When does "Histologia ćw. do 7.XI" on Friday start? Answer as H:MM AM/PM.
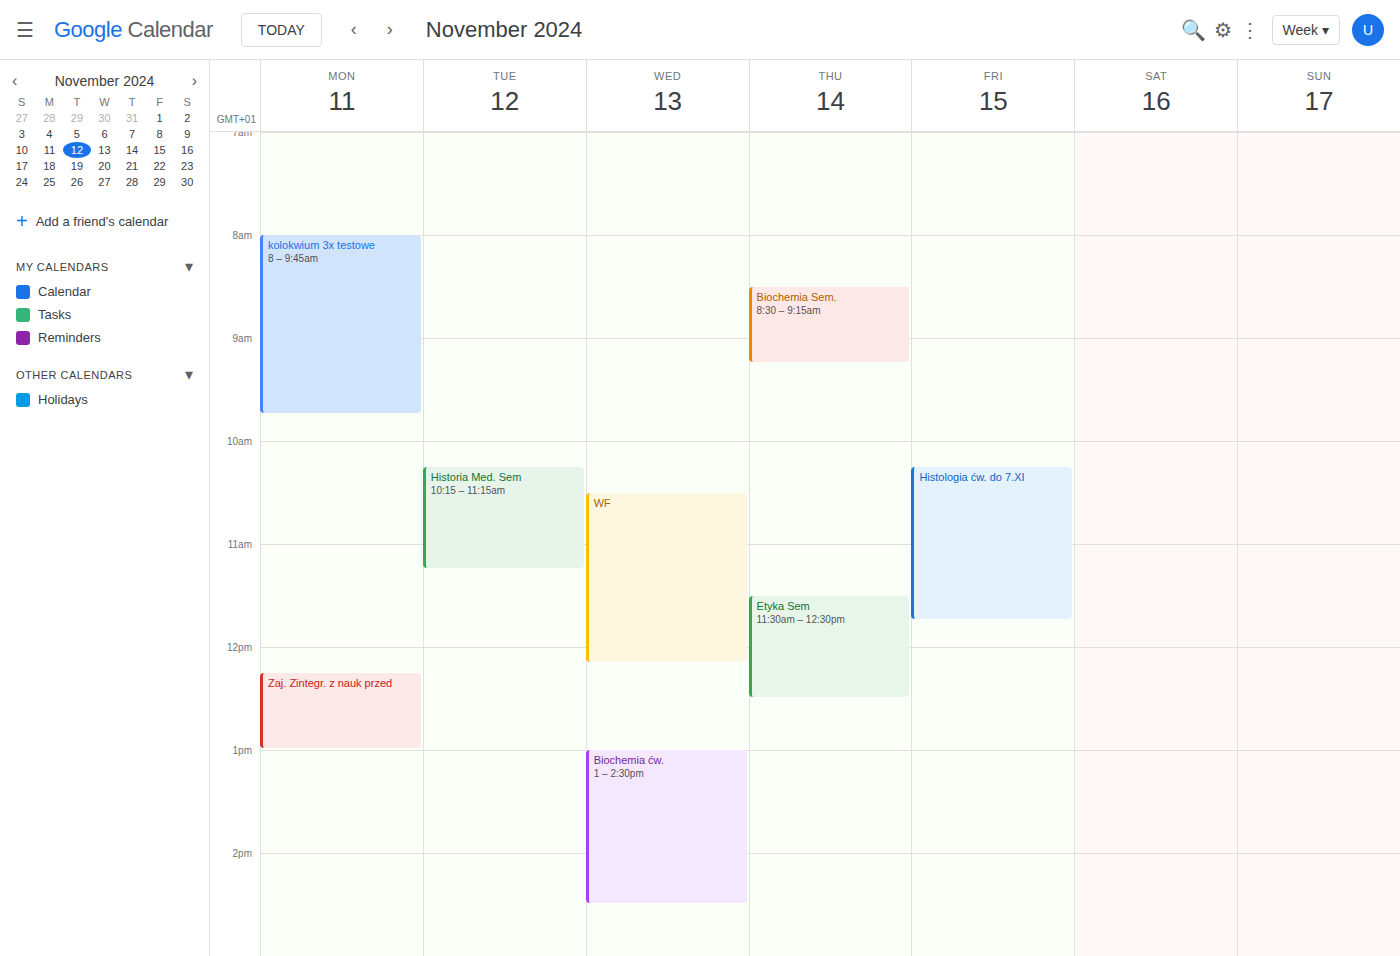
10:15 AM